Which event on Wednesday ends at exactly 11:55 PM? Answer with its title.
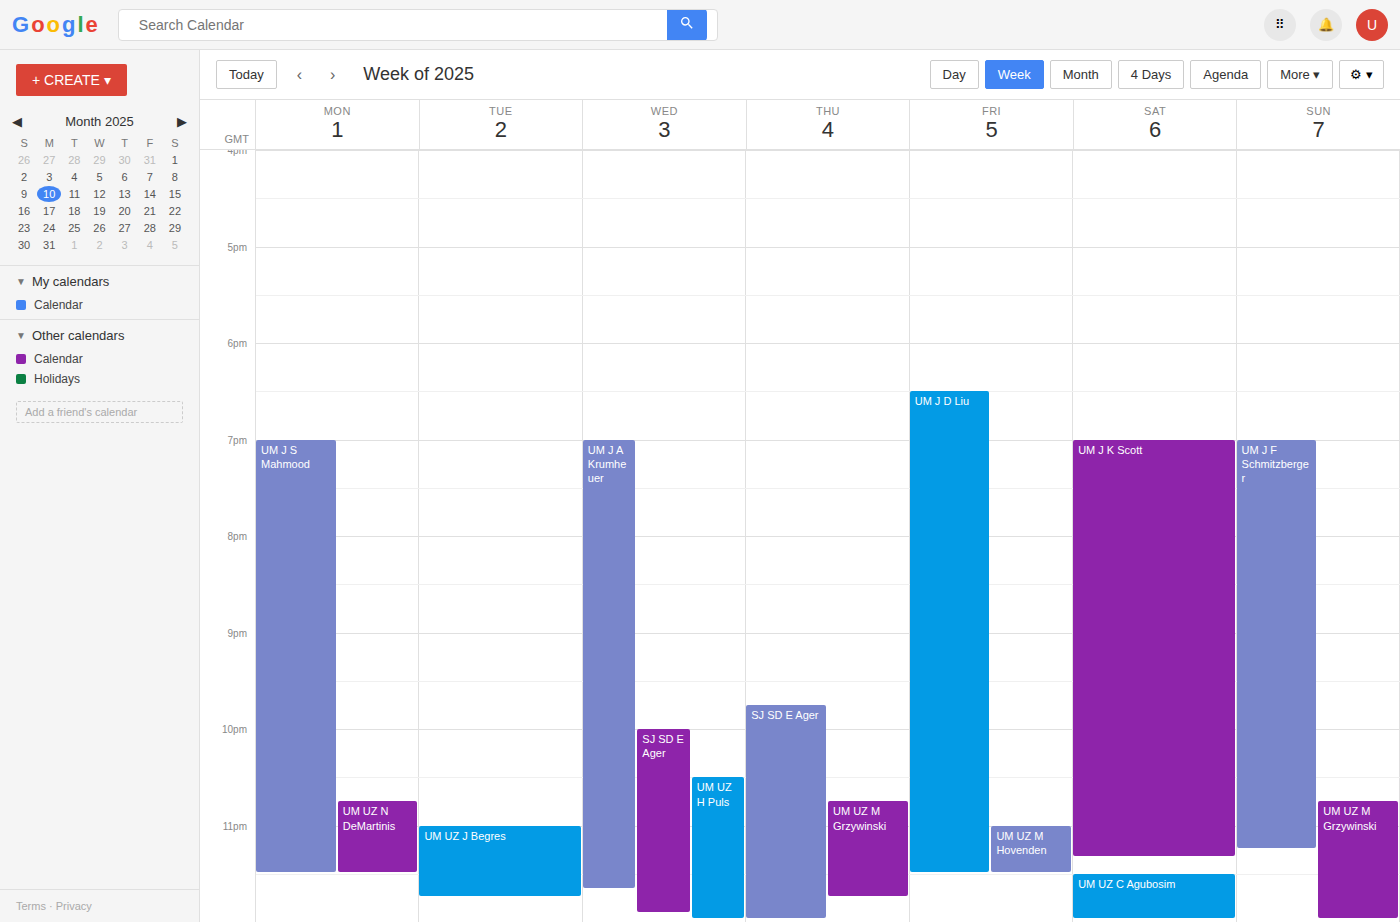
"SJ SD E Ager"